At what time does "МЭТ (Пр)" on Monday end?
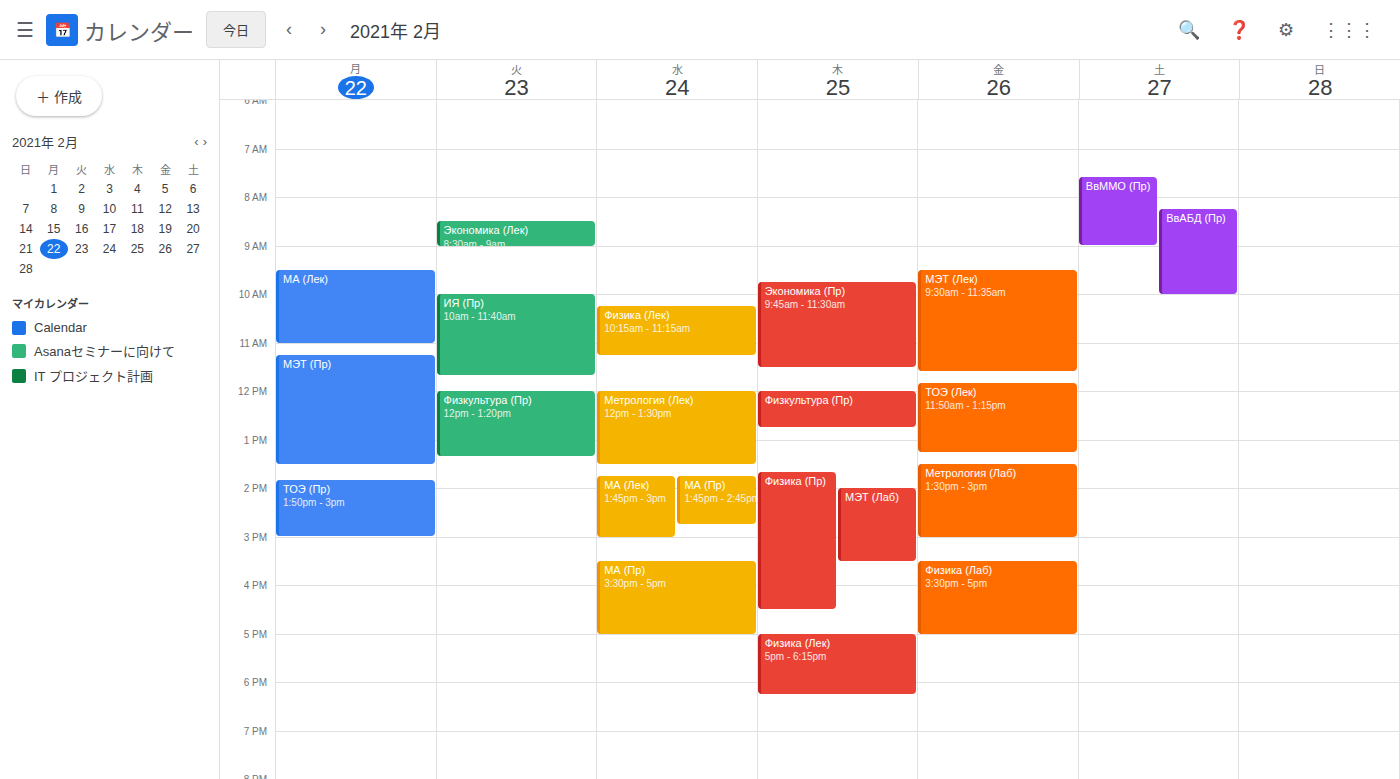
1:30 PM